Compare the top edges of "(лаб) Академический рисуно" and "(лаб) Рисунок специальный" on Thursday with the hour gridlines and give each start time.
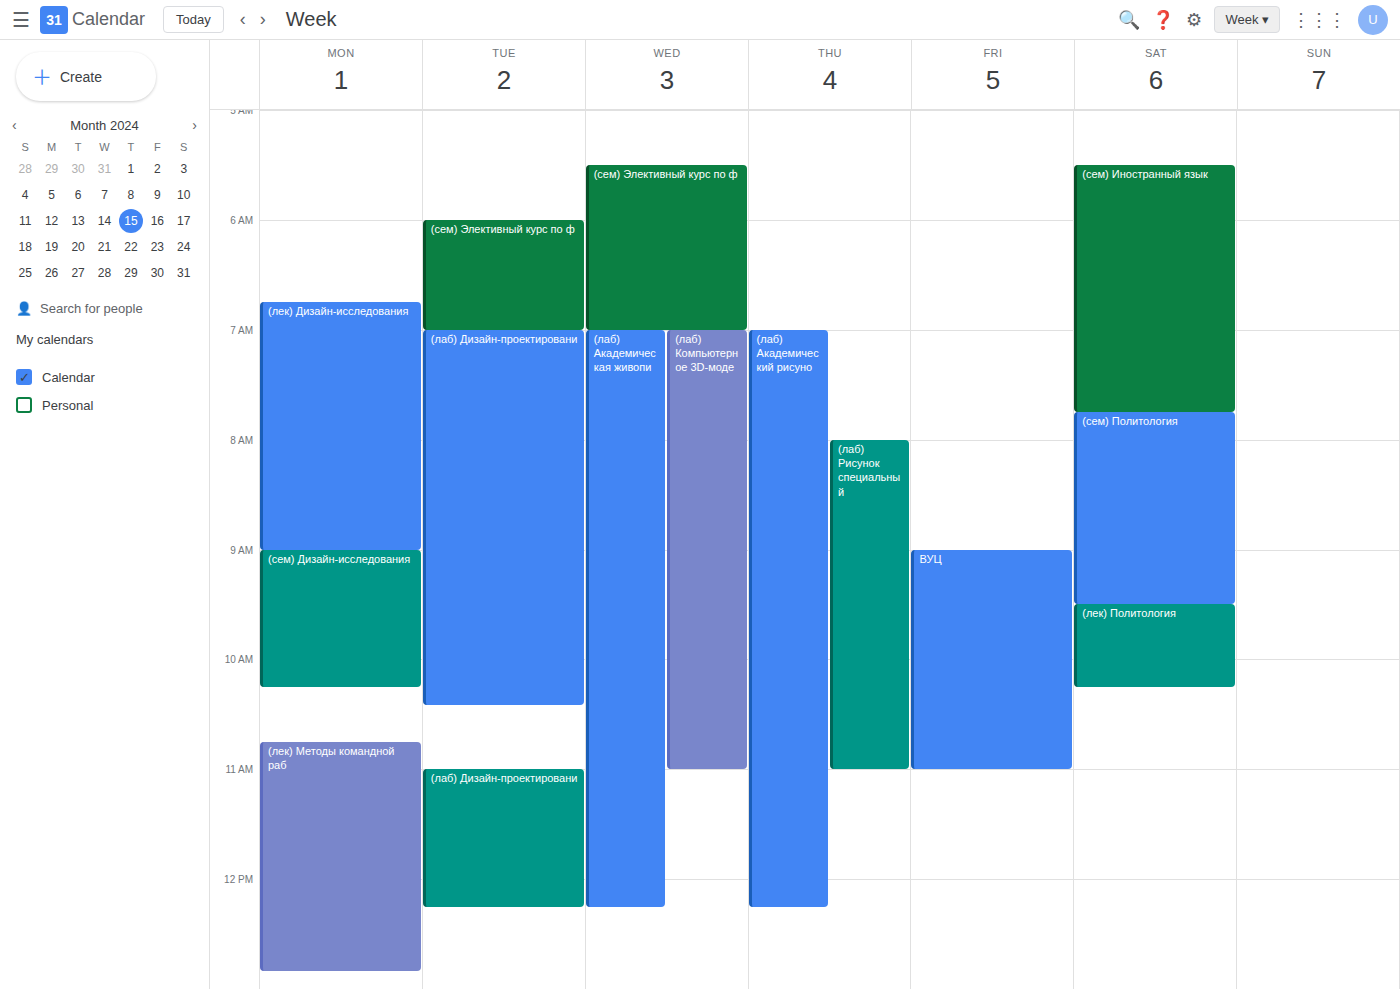
"(лаб) Академический рисуно": 7:00 AM, exactly on the 7 AM line. "(лаб) Рисунок специальный": 8:00 AM, exactly on the 8 AM line.